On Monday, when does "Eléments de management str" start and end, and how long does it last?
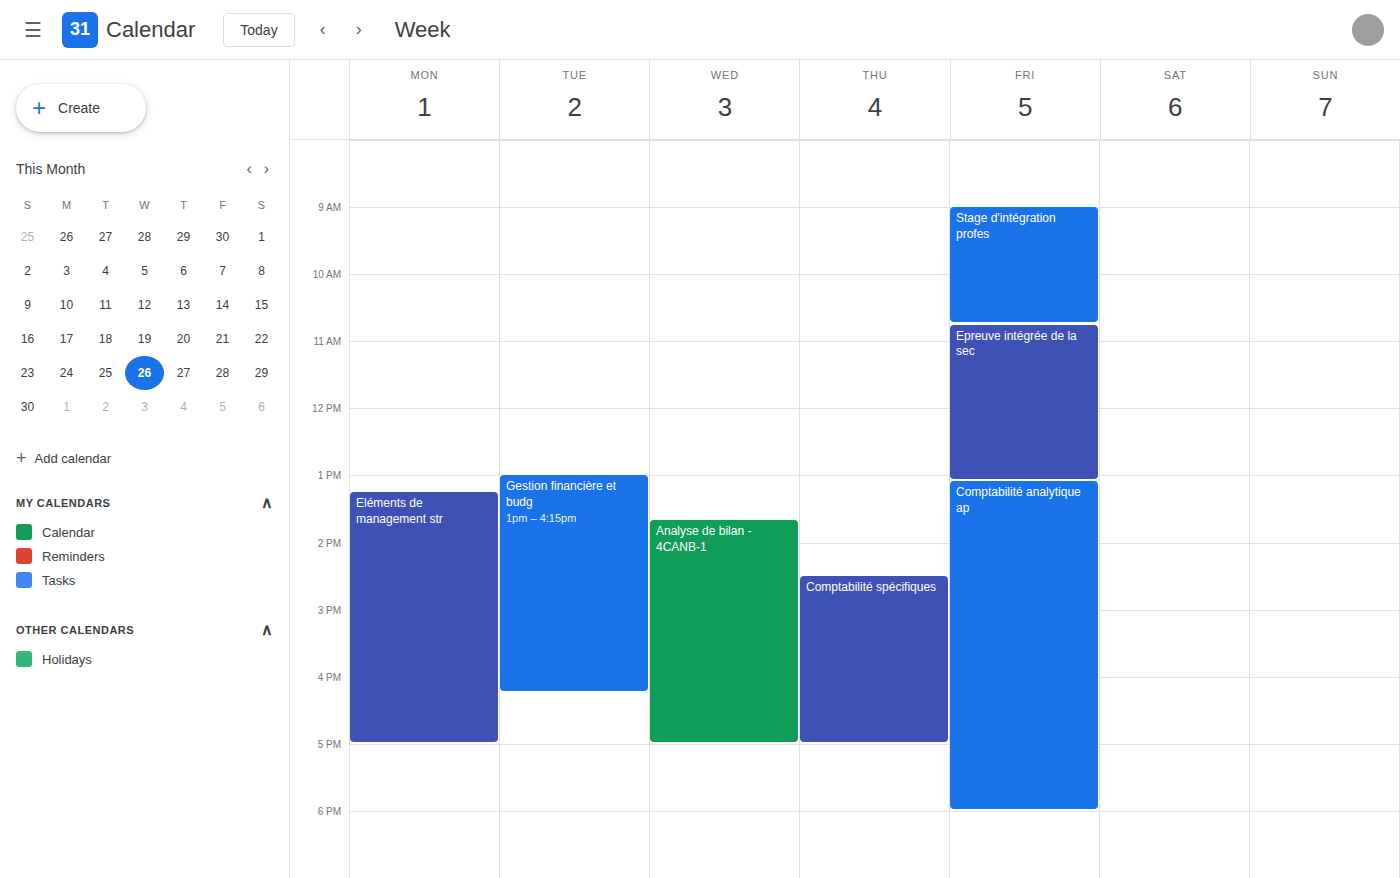
1:15 PM to 5:00 PM, 3 hours 45 minutes